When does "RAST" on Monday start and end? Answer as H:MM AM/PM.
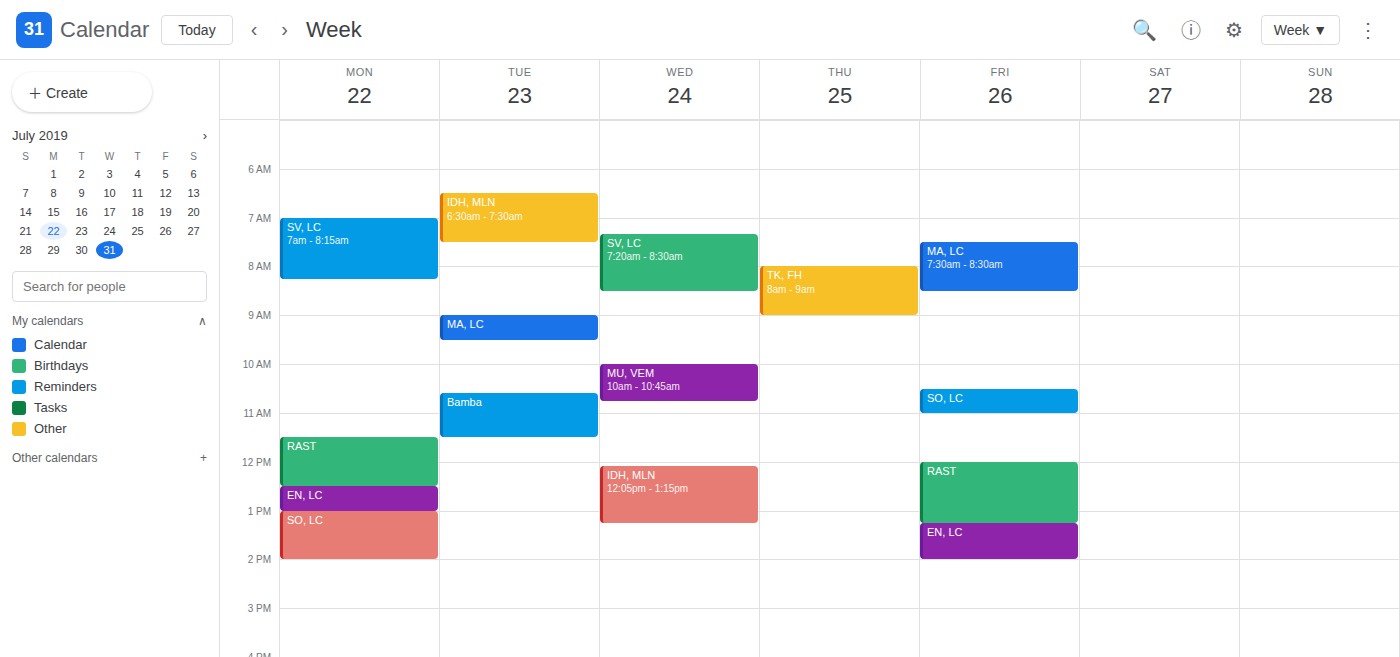
11:30 AM to 12:30 PM